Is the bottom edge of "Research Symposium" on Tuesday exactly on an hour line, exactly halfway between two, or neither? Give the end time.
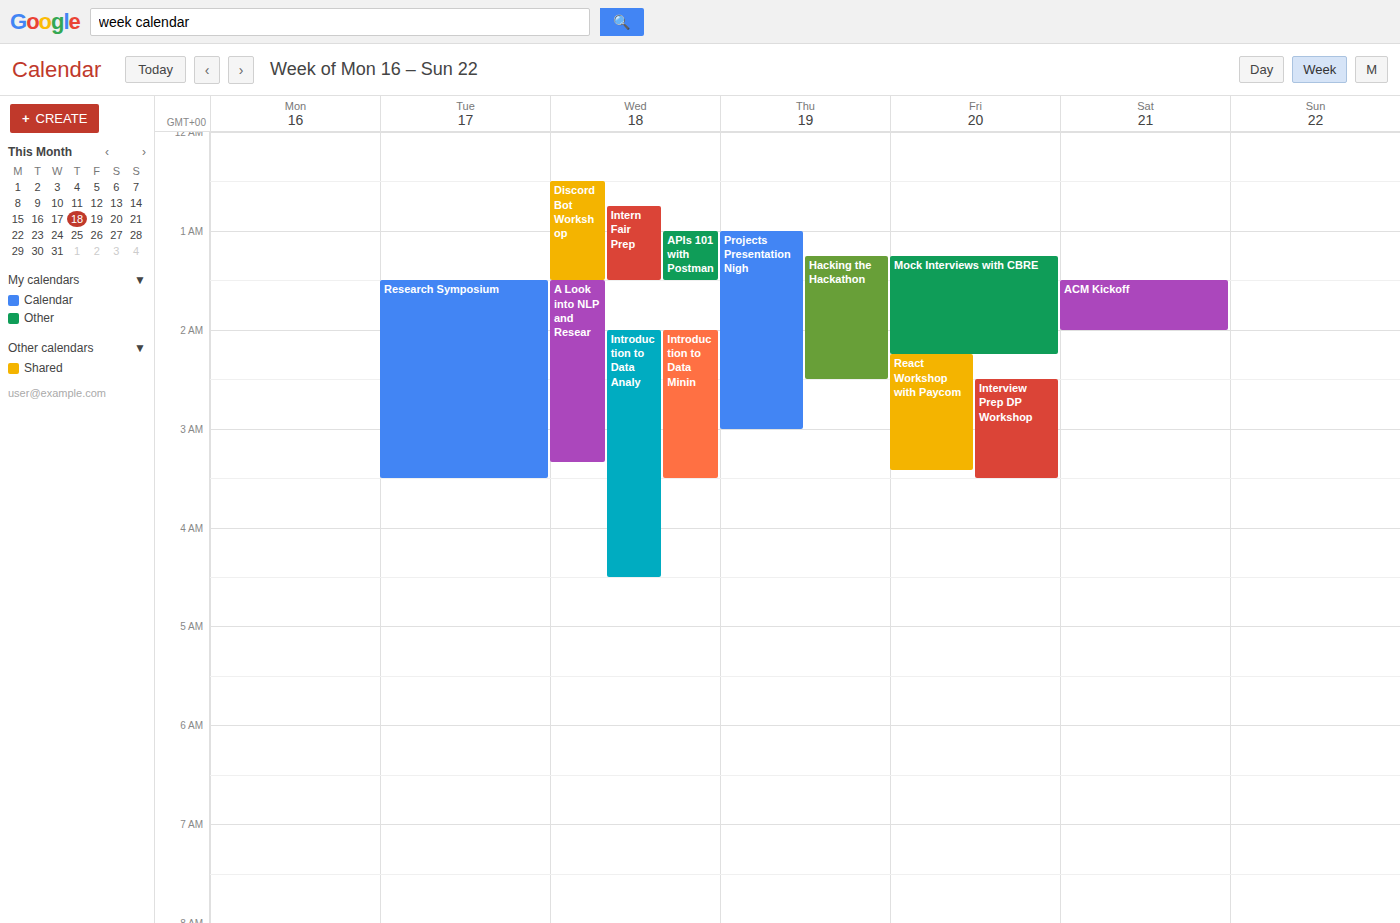
3:30 AM -- halfway between the 3 AM and 4 AM lines.